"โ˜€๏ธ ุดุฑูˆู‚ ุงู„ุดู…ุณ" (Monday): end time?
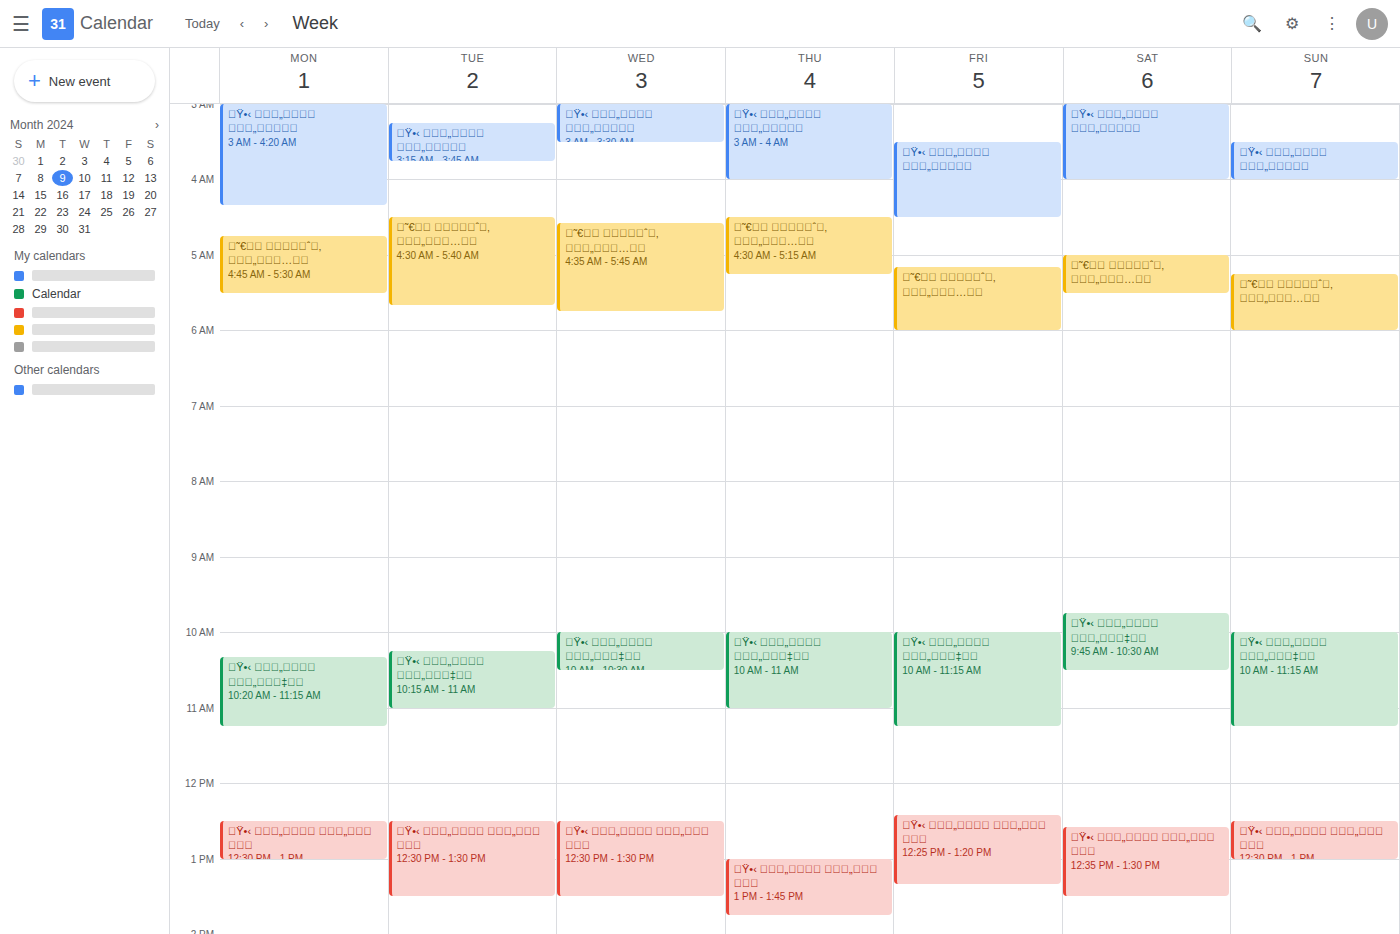
5:30 AM